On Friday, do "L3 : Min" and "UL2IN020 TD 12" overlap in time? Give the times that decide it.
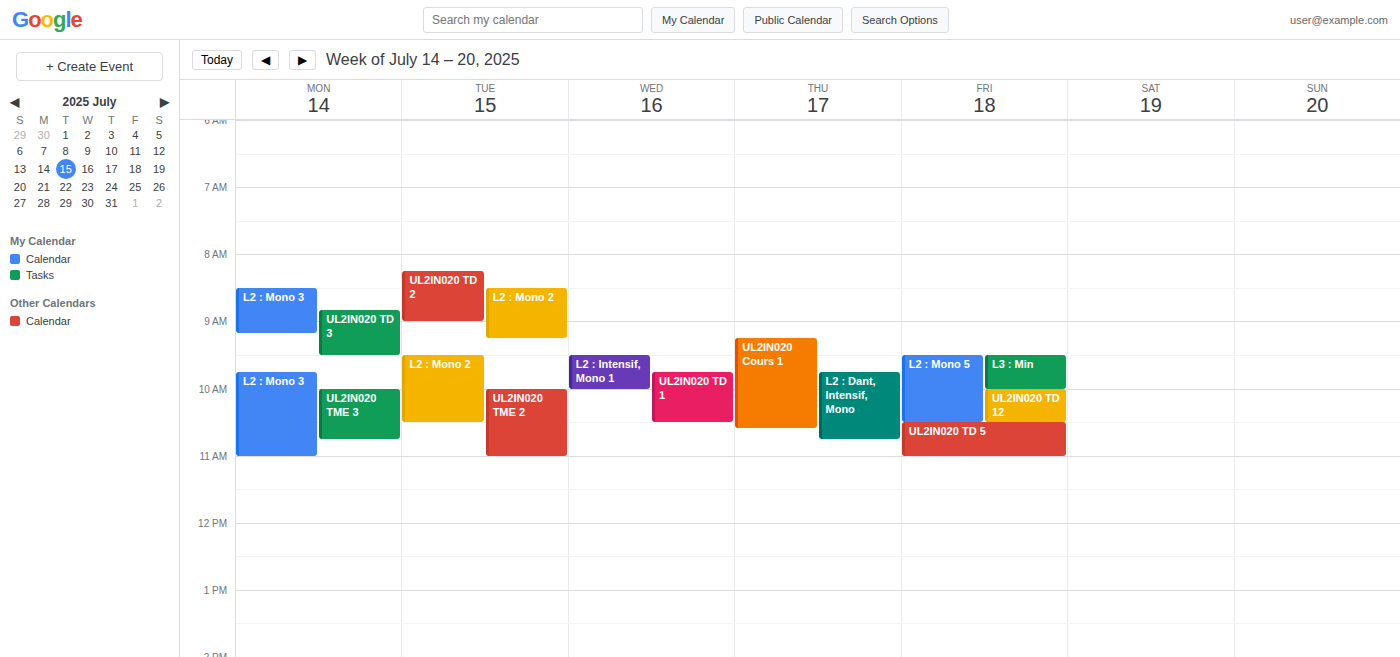
"L3 : Min" ends at 10:00 AM, exactly when "UL2IN020 TD 12" starts -- they touch but do not overlap.